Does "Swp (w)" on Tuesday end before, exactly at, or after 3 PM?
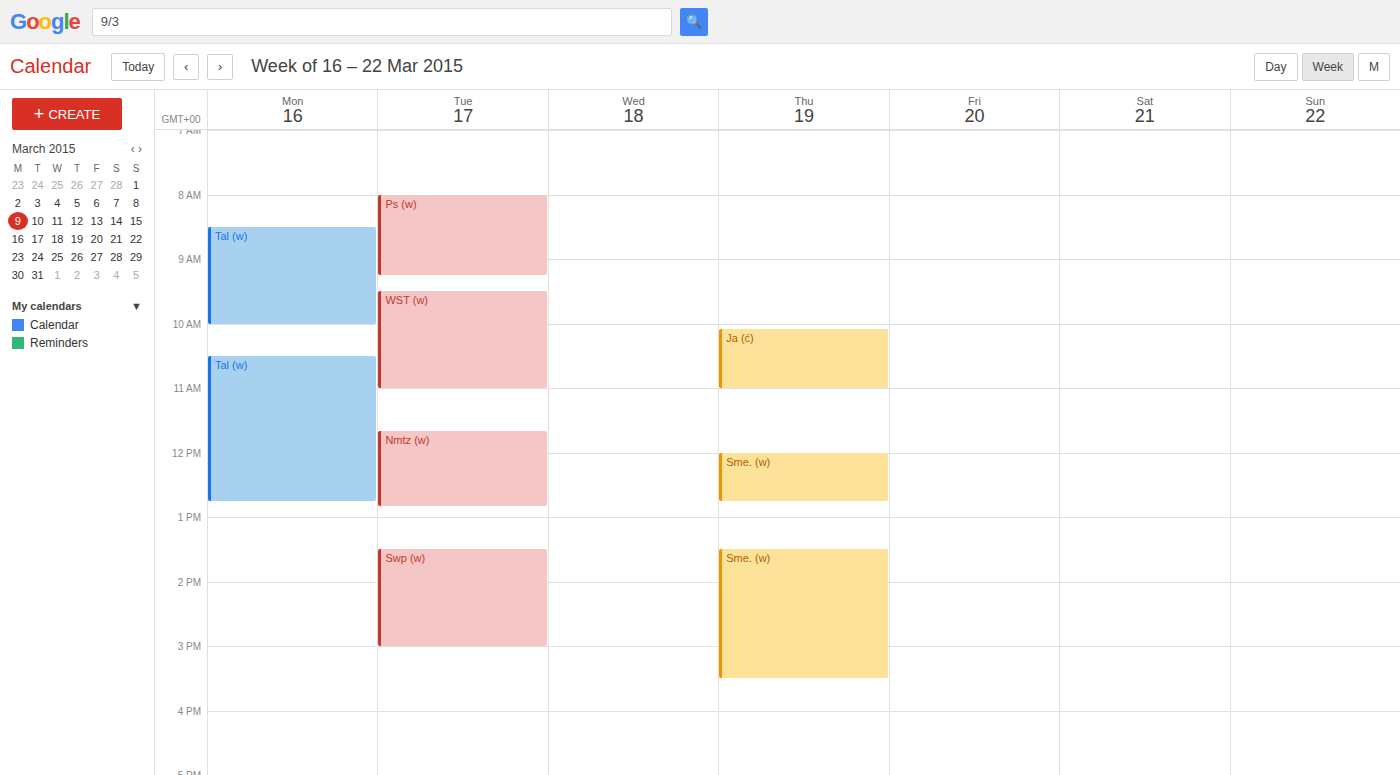
3:00 PM -- exactly at 3 PM, on the 3 PM line.